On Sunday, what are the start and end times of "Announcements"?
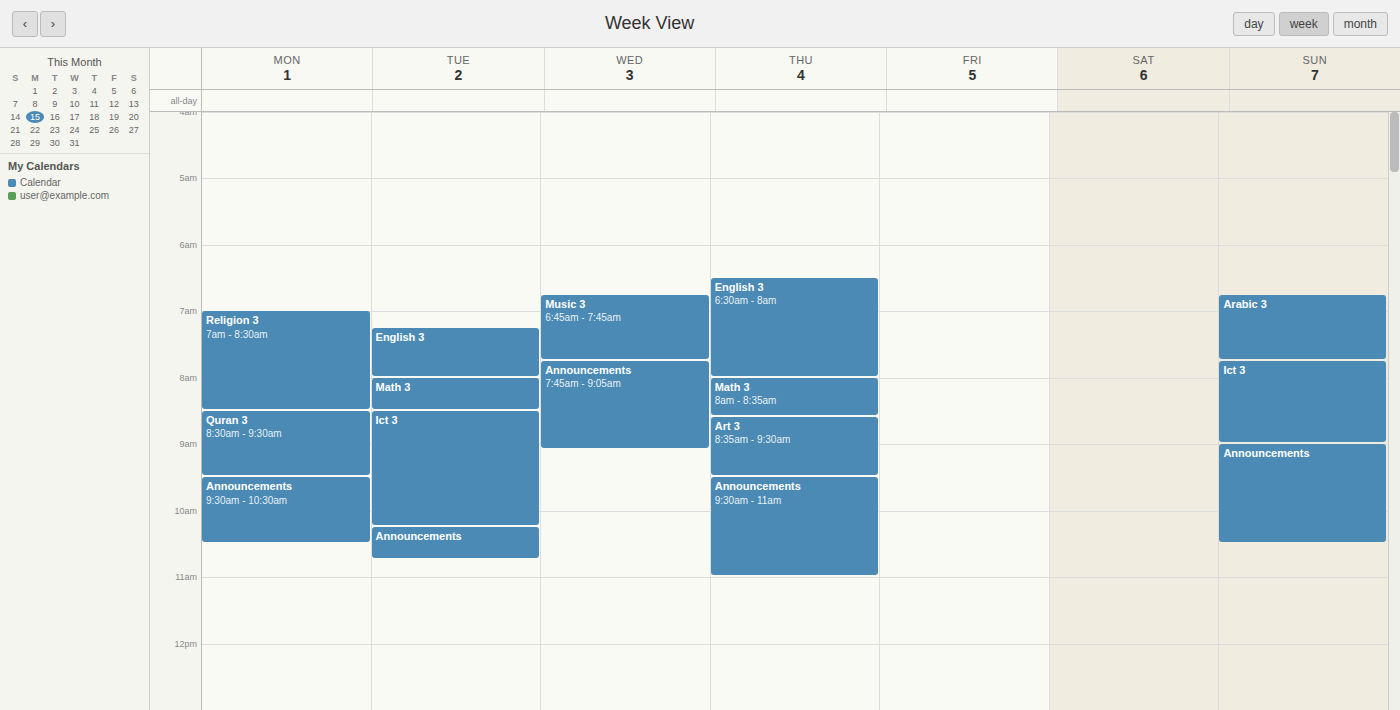
09:00 to 10:30